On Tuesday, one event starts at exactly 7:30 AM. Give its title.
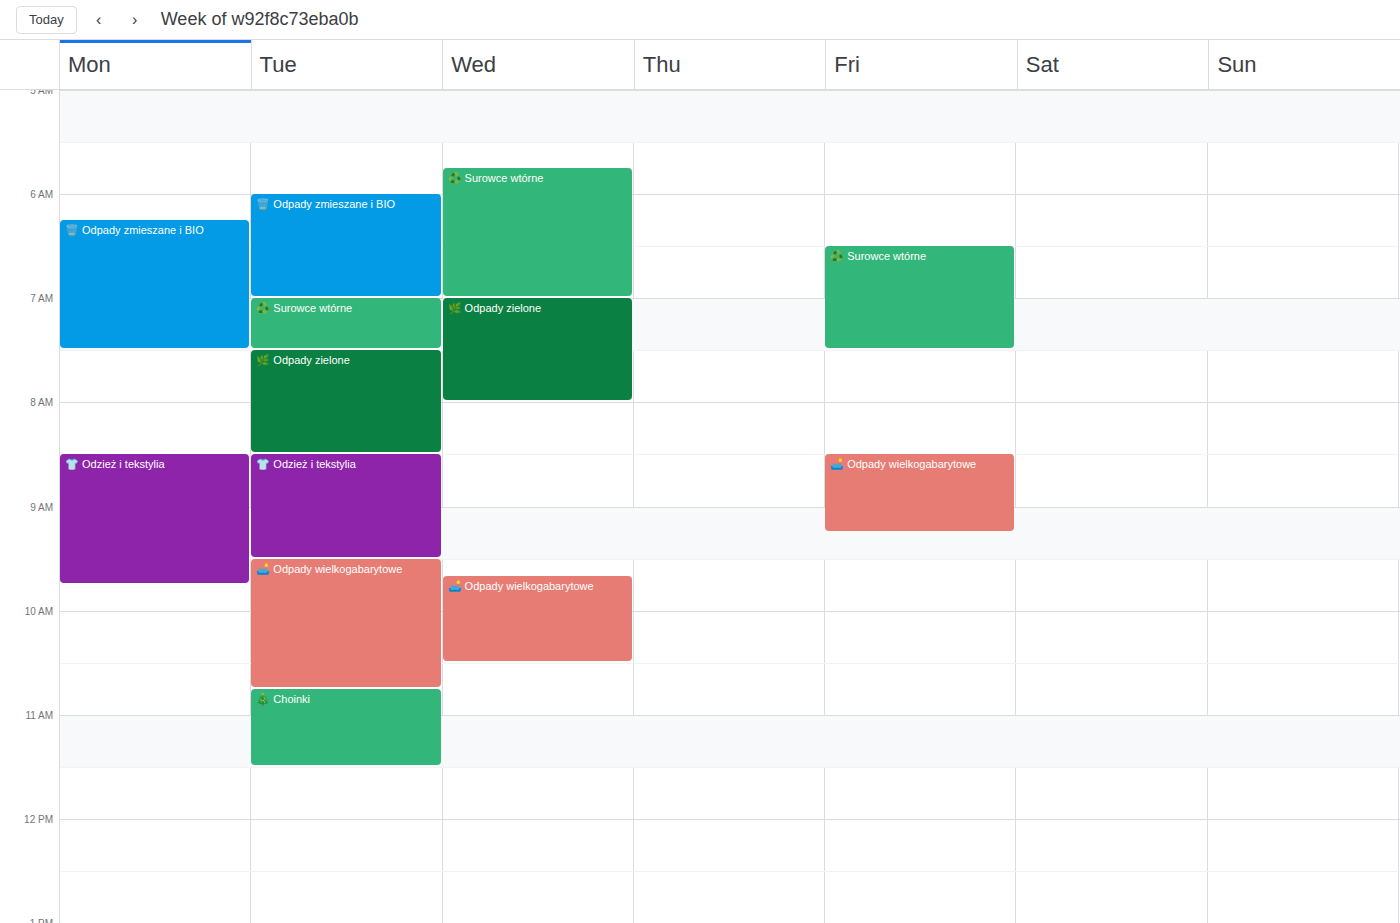
"🌿 Odpady zielone"